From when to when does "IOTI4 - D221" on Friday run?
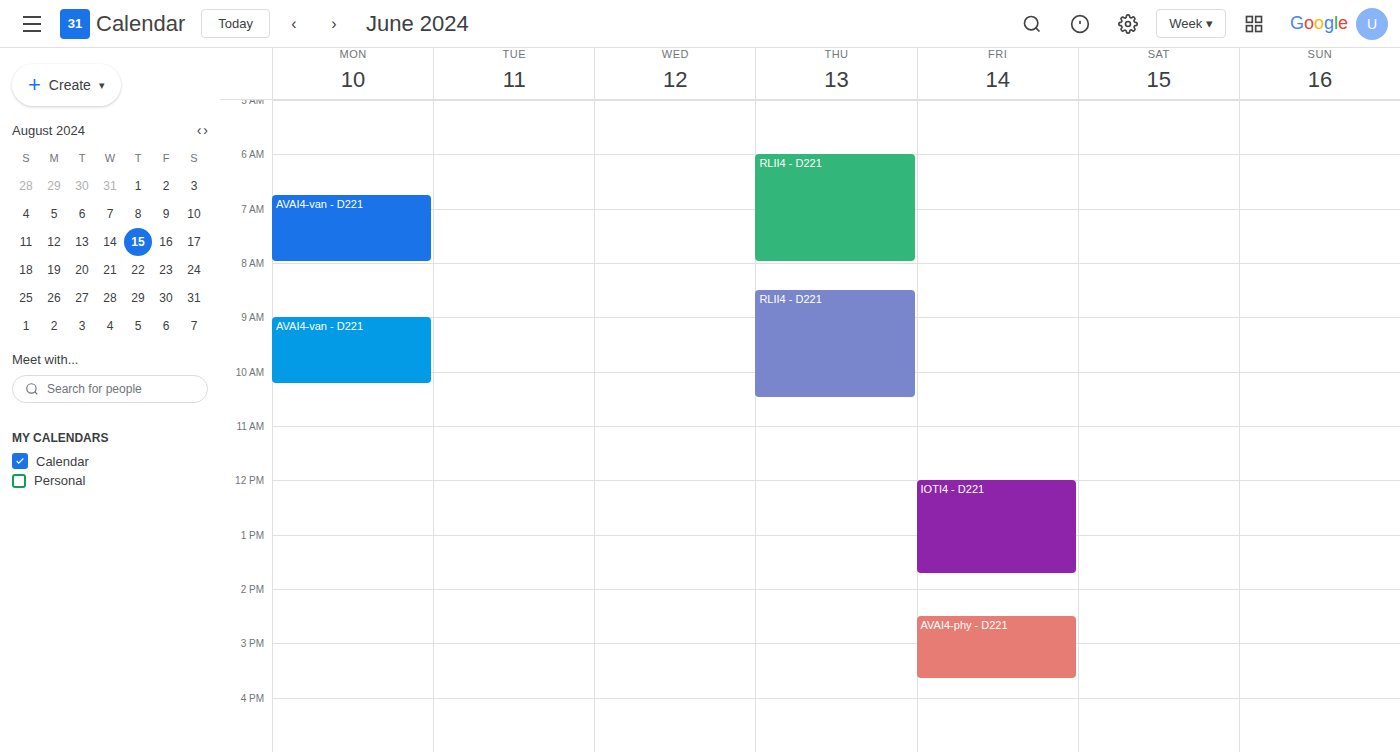
12:00 PM to 1:45 PM